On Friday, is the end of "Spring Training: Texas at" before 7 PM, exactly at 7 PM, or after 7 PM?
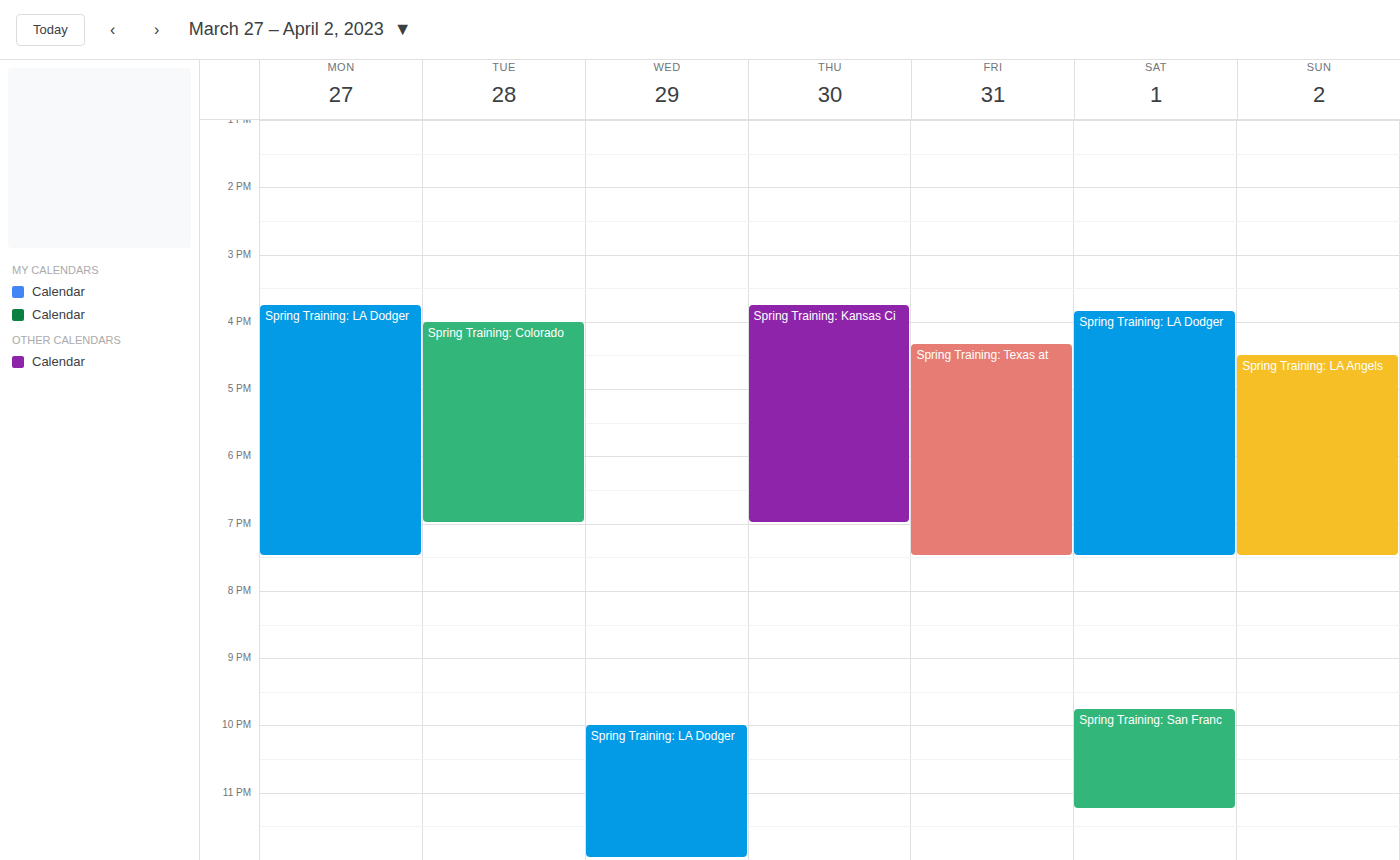
7:30 PM -- after 7 PM, 30 minutes below the 7 PM line.